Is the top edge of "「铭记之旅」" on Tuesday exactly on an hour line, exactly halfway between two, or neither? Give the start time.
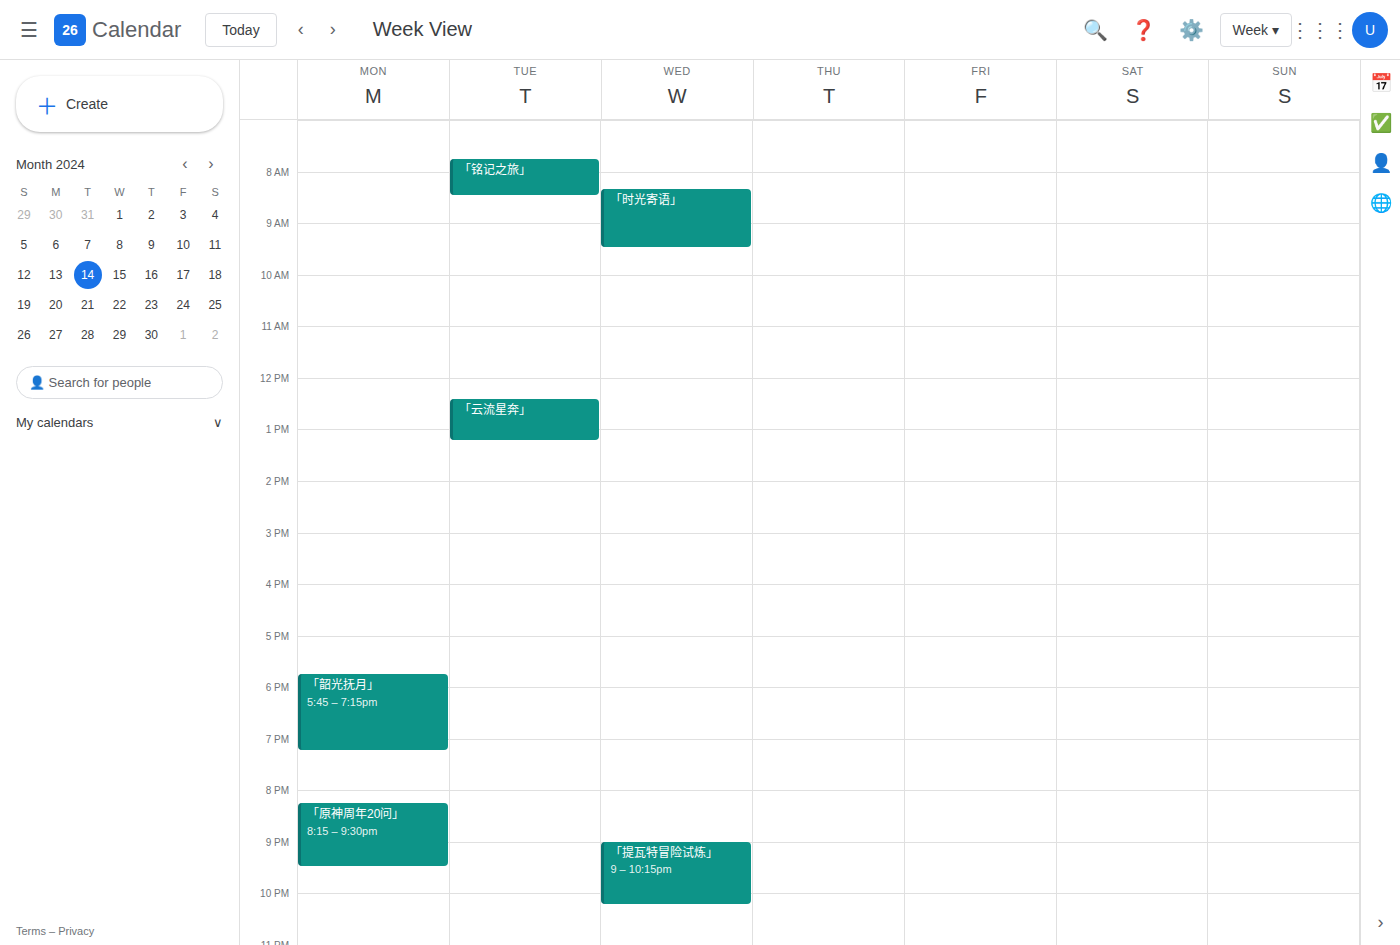
07:45 -- neither: three quarters of the way from the 07:00 line to the 08:00 line.